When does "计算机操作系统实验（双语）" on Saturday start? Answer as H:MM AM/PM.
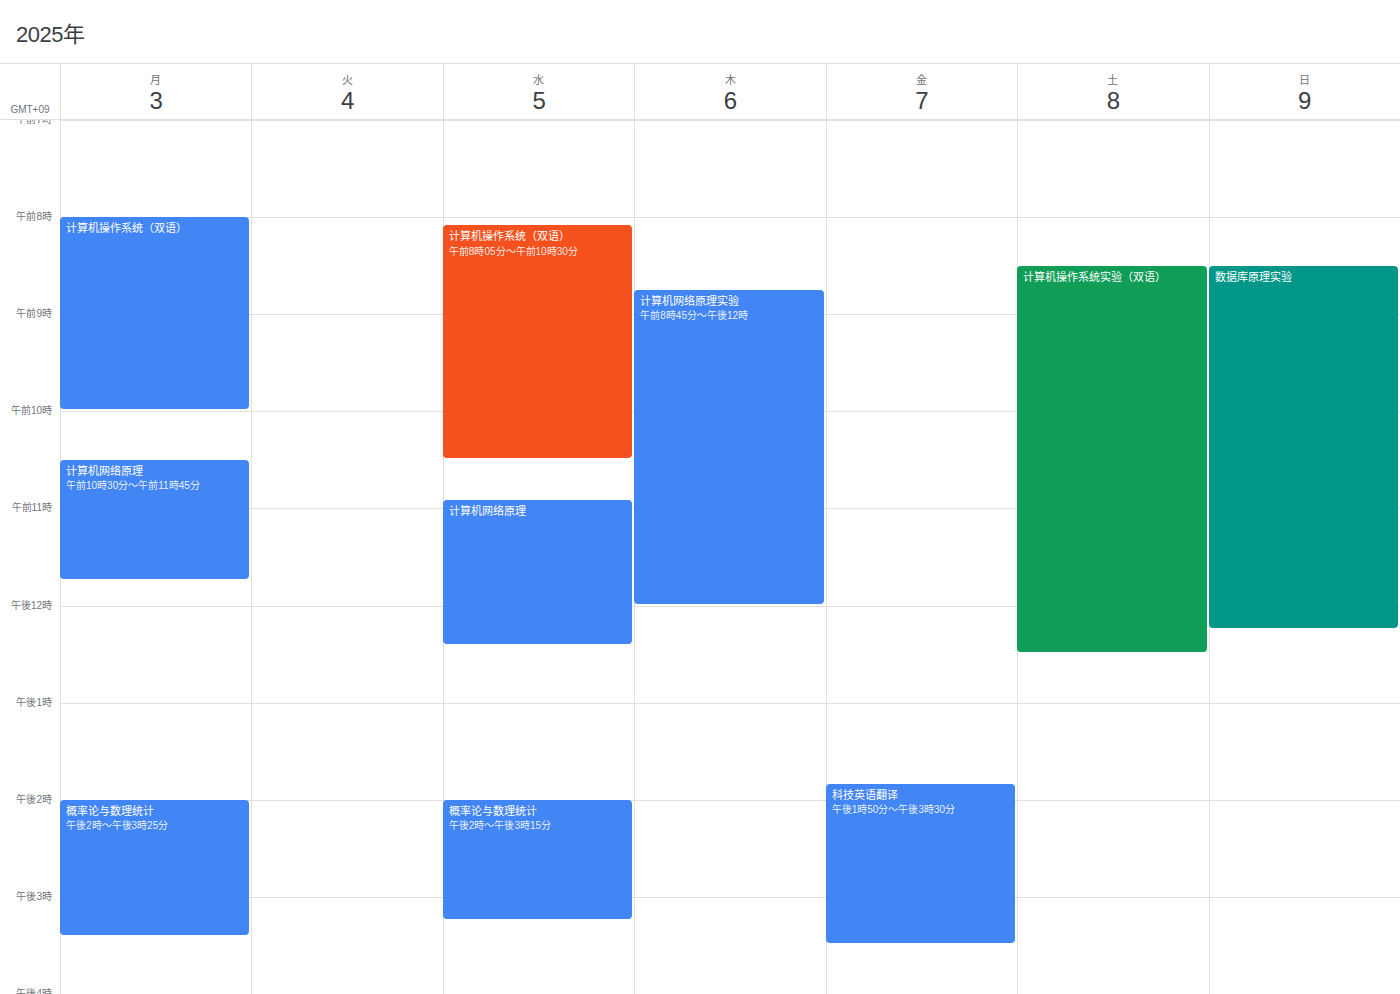
8:30 AM